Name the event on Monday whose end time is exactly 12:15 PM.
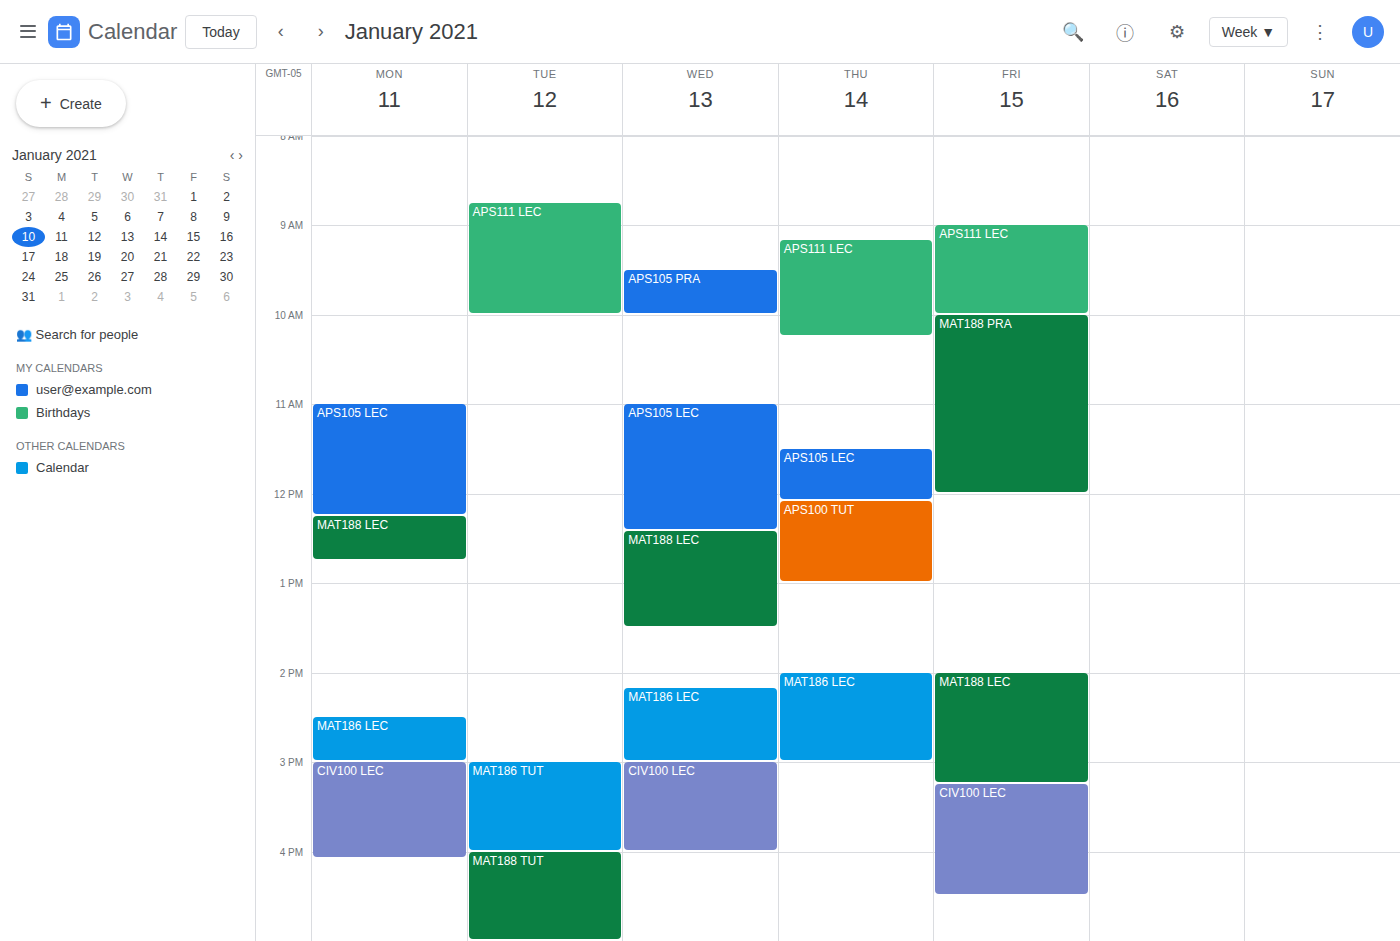
"APS105 LEC"